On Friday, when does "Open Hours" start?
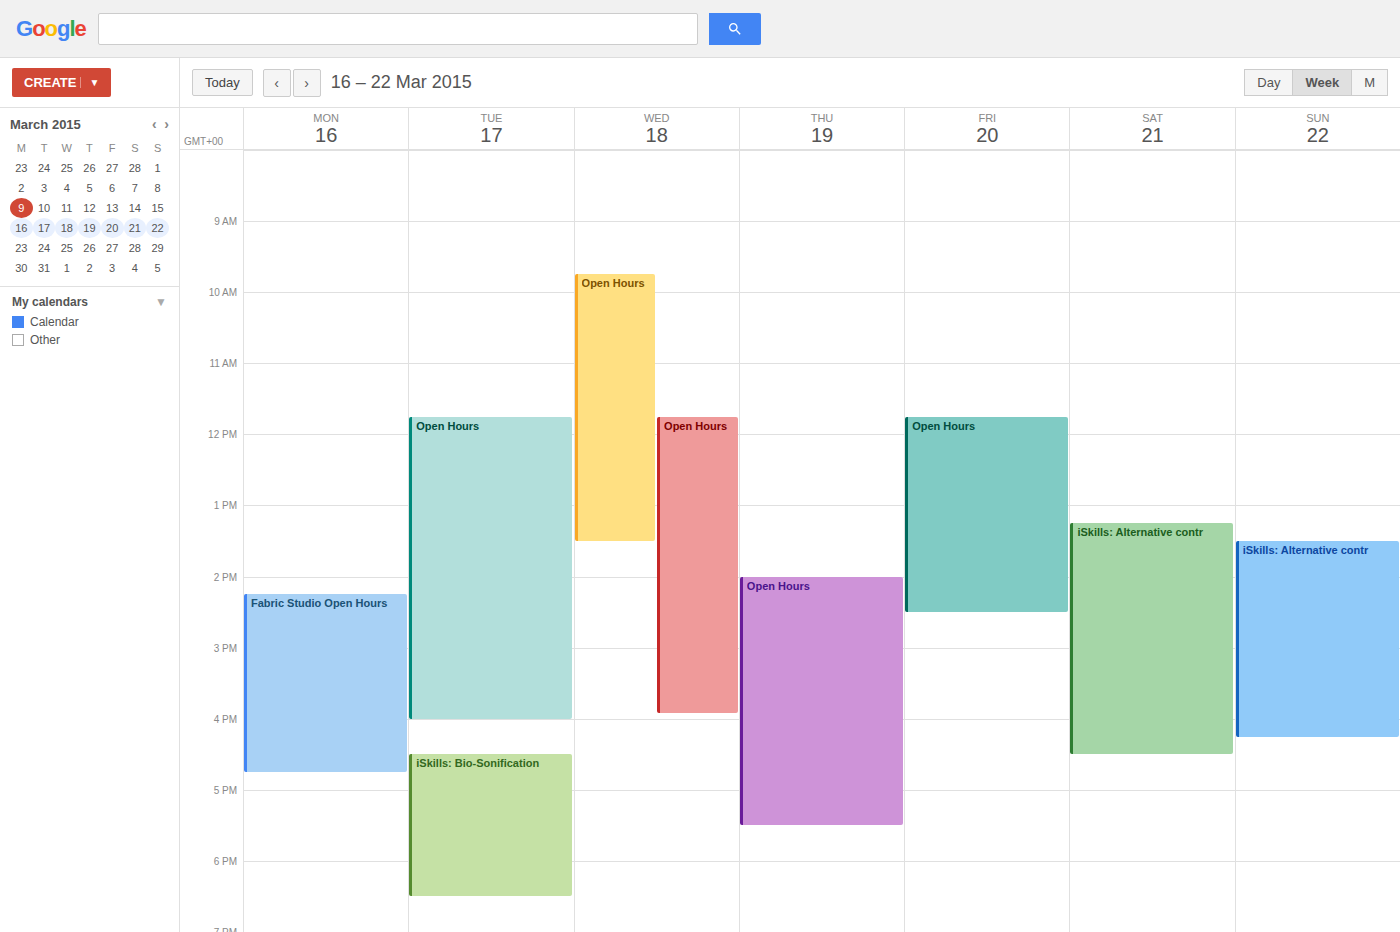
11:45 AM